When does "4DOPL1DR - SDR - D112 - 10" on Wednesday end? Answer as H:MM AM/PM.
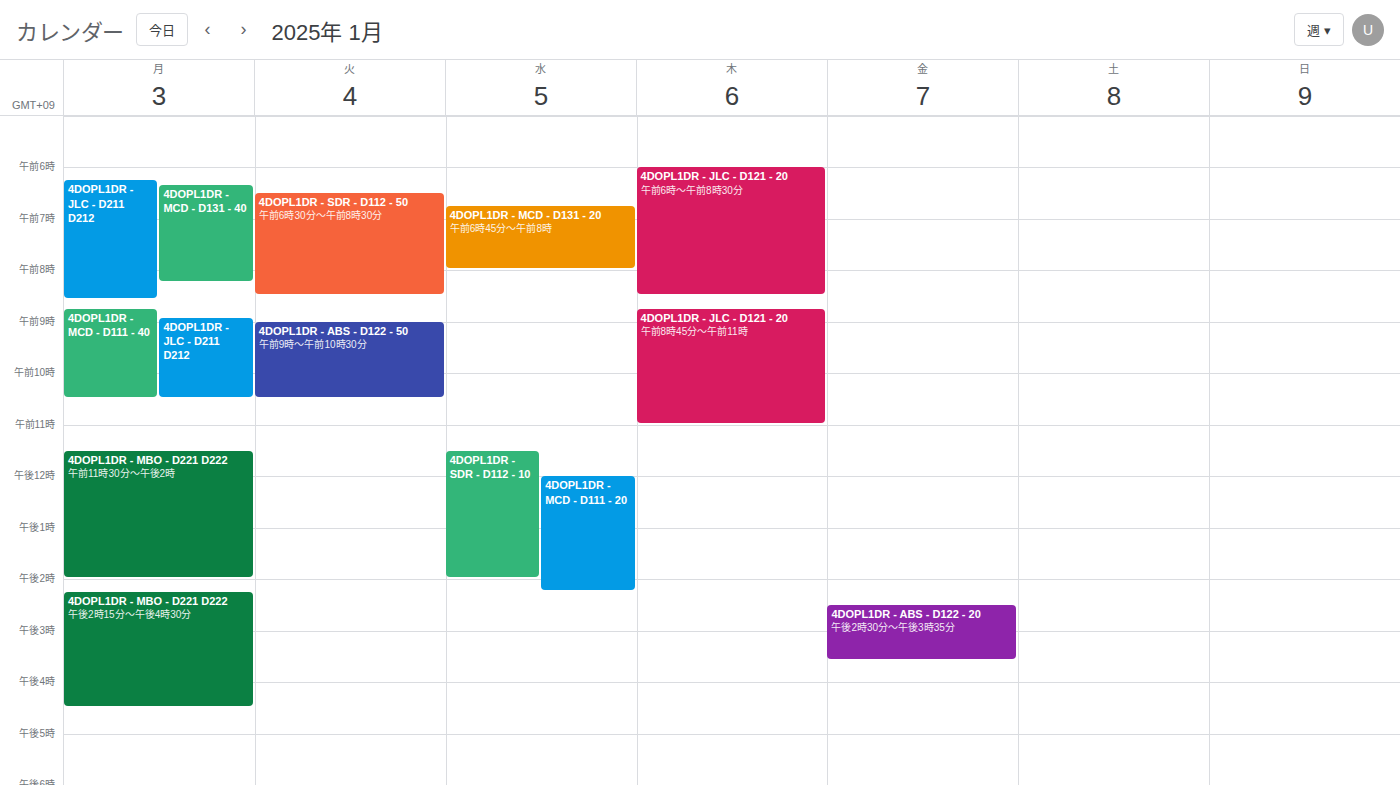
2:00 PM